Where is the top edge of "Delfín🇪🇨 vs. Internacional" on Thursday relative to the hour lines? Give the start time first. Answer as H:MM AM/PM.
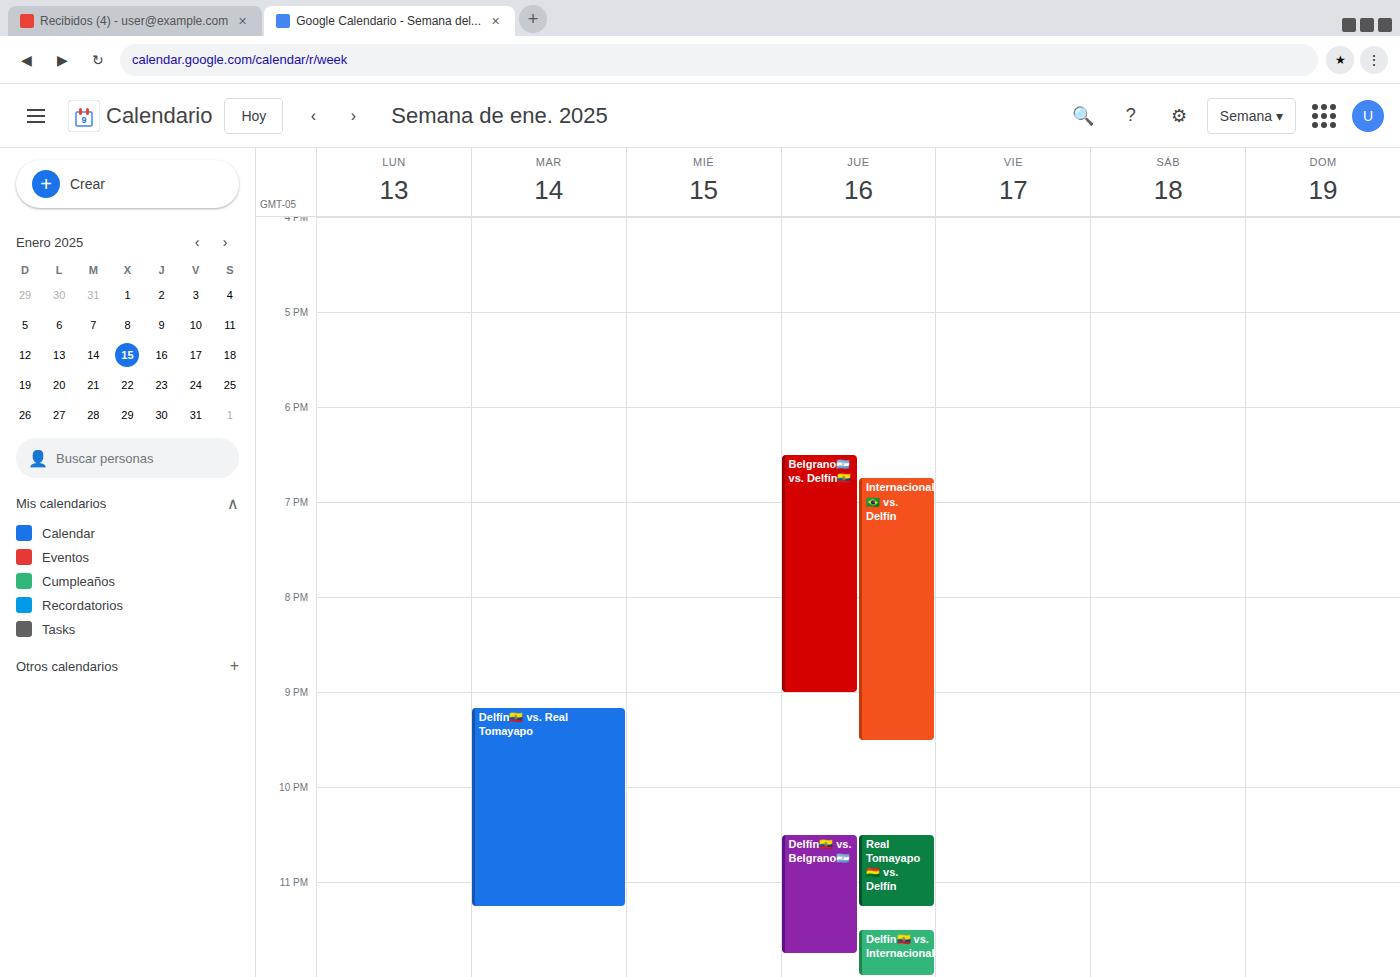
11:30 PM -- halfway between the 11 PM and 12 AM lines.